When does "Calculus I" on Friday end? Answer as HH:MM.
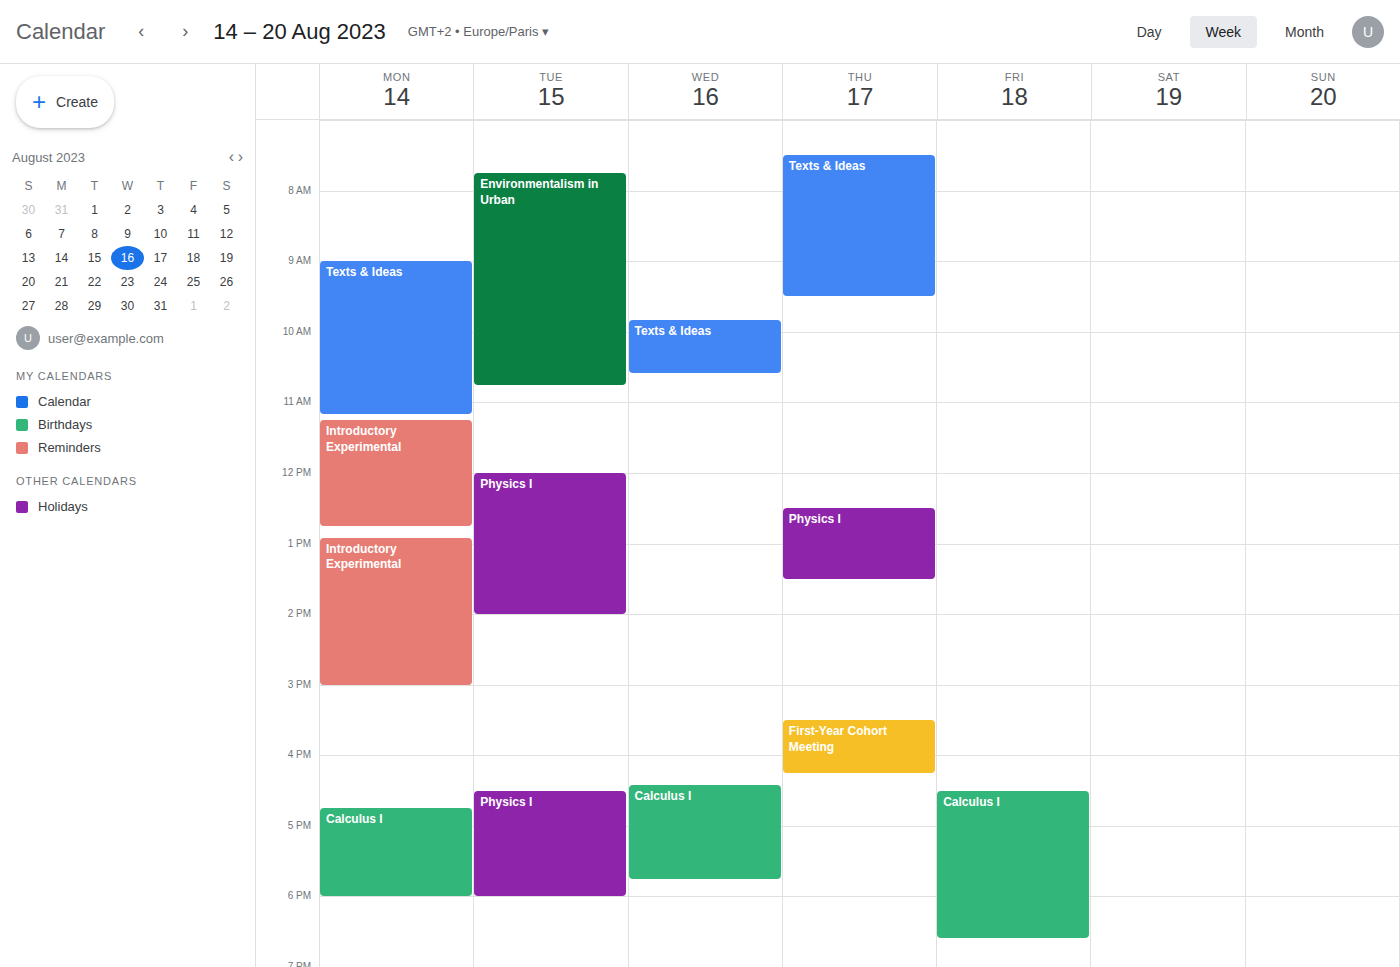
18:35